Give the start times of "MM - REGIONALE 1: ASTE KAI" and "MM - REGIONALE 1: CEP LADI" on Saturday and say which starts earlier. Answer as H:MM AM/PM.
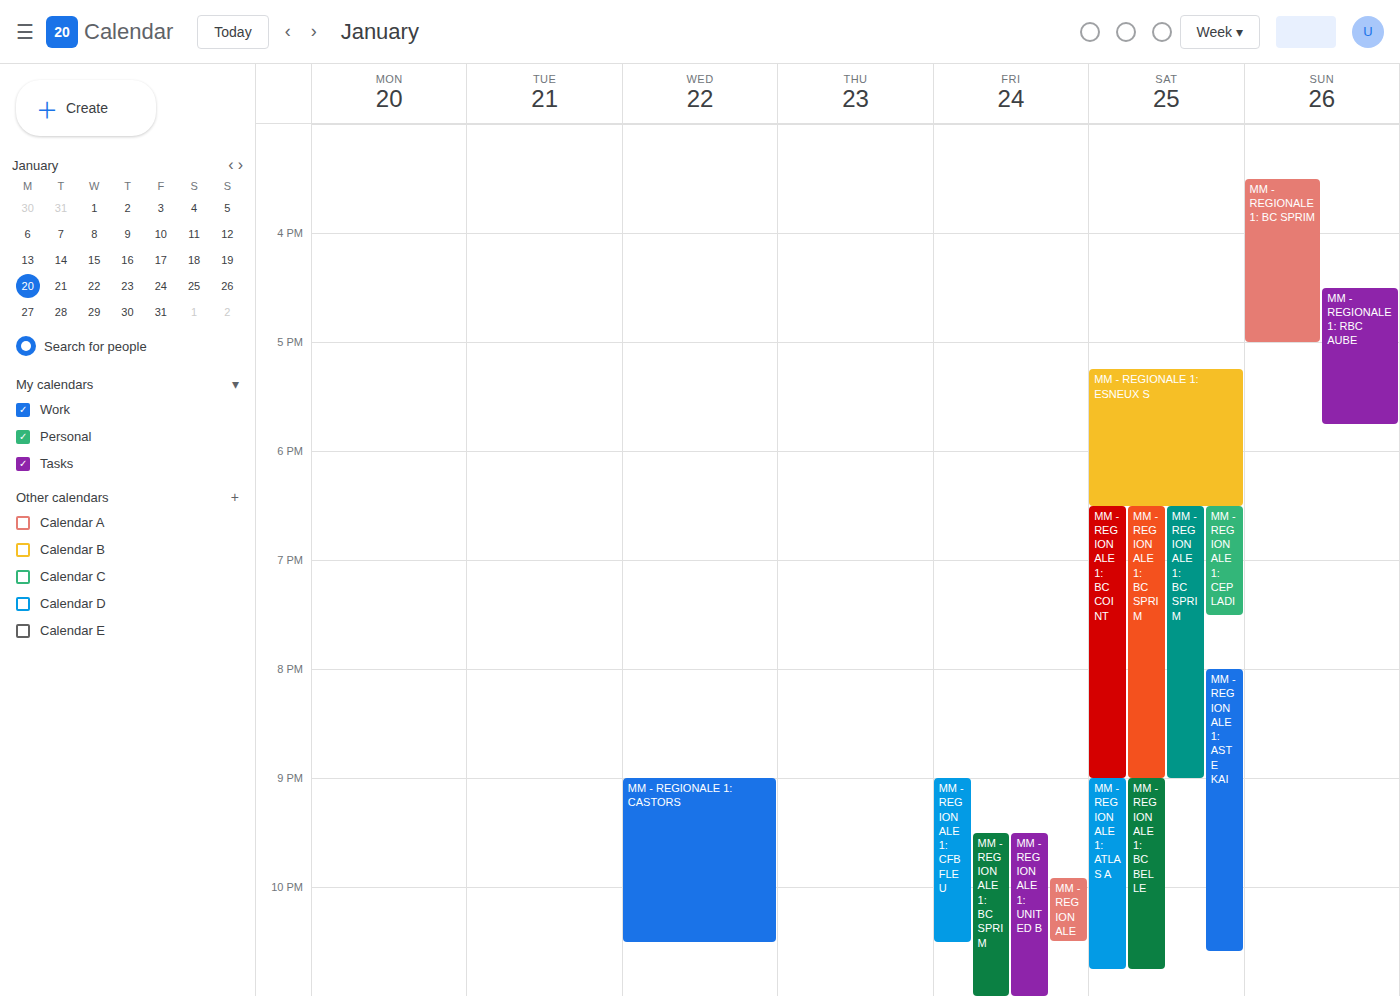
"MM - REGIONALE 1: CEP LADI" 6:30 PM; "MM - REGIONALE 1: ASTE KAI" 8:00 PM.